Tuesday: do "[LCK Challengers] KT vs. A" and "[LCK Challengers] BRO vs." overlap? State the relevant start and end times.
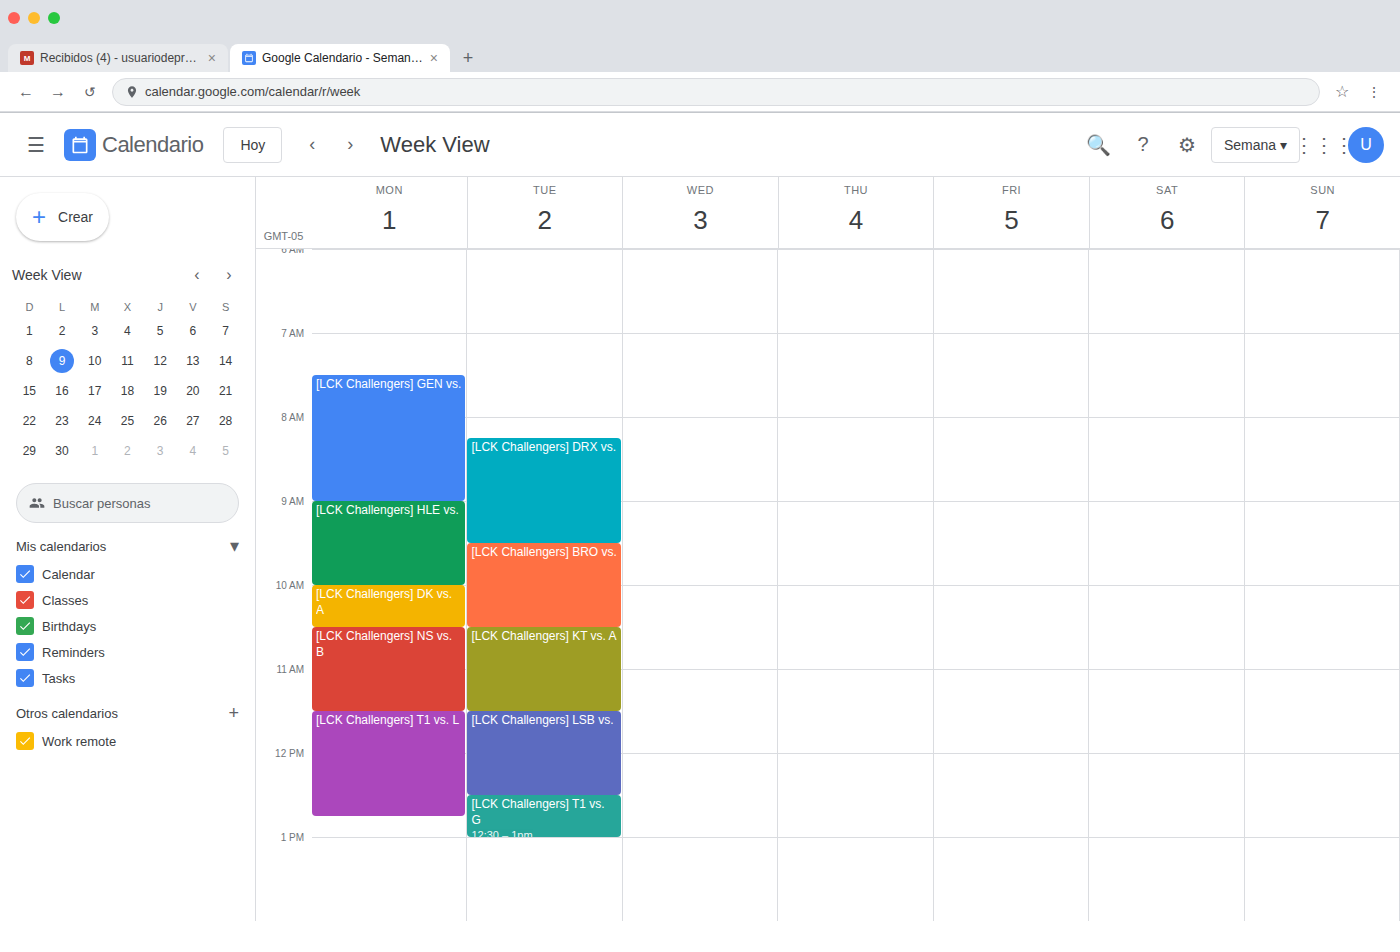
"[LCK Challengers] BRO vs." ends at 10:30 AM, exactly when "[LCK Challengers] KT vs. A" starts -- they touch but do not overlap.